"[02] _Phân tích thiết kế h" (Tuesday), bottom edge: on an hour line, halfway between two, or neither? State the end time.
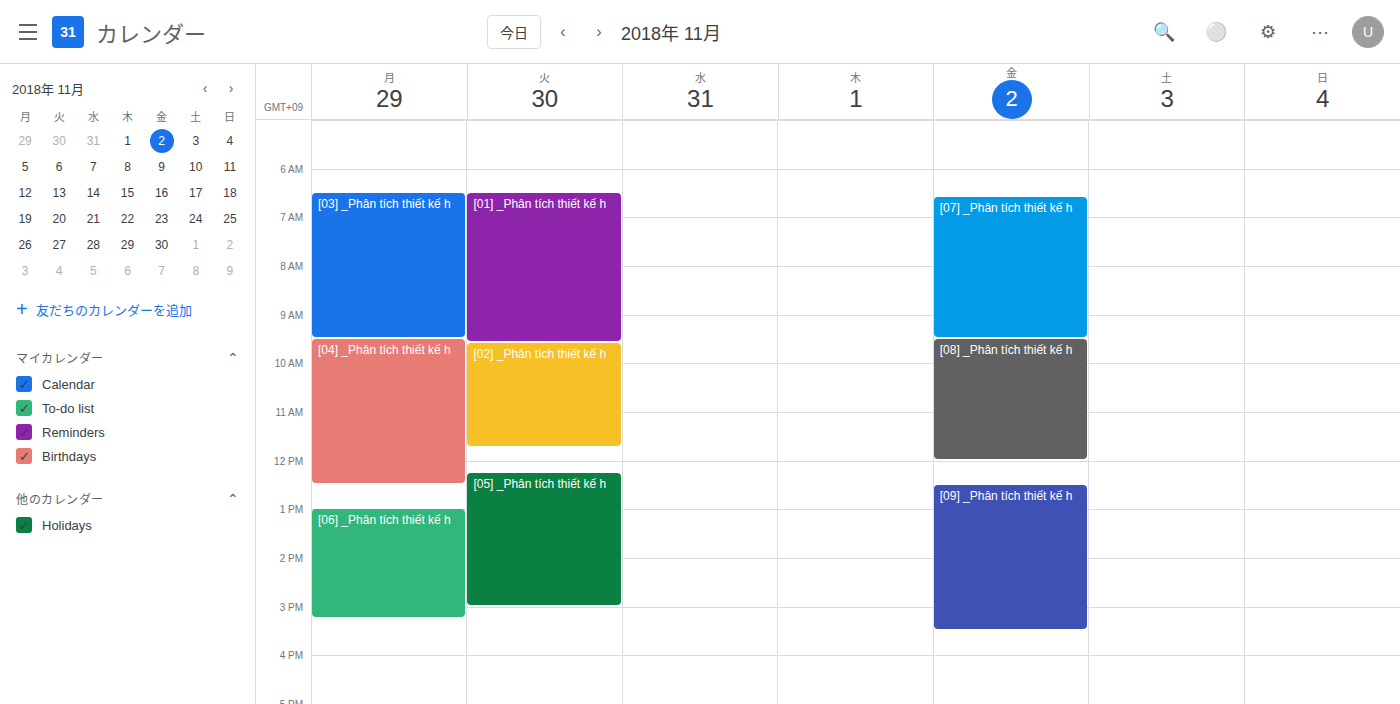
11:45 AM -- neither: three quarters of the way from the 11 AM line to the 12 PM line.